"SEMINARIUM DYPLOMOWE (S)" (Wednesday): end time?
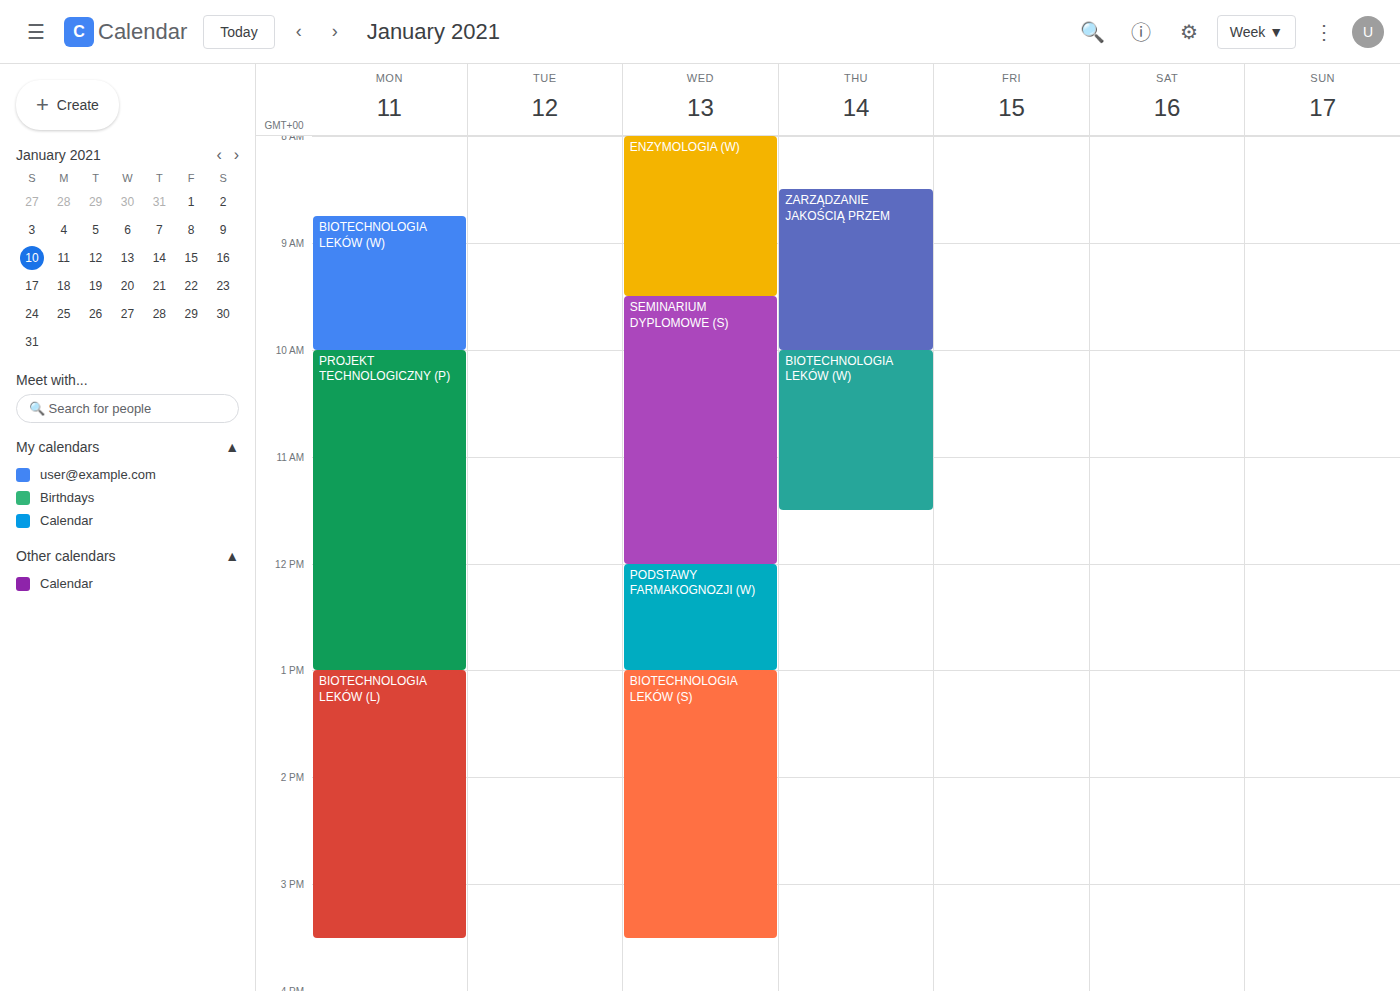
12:00 PM